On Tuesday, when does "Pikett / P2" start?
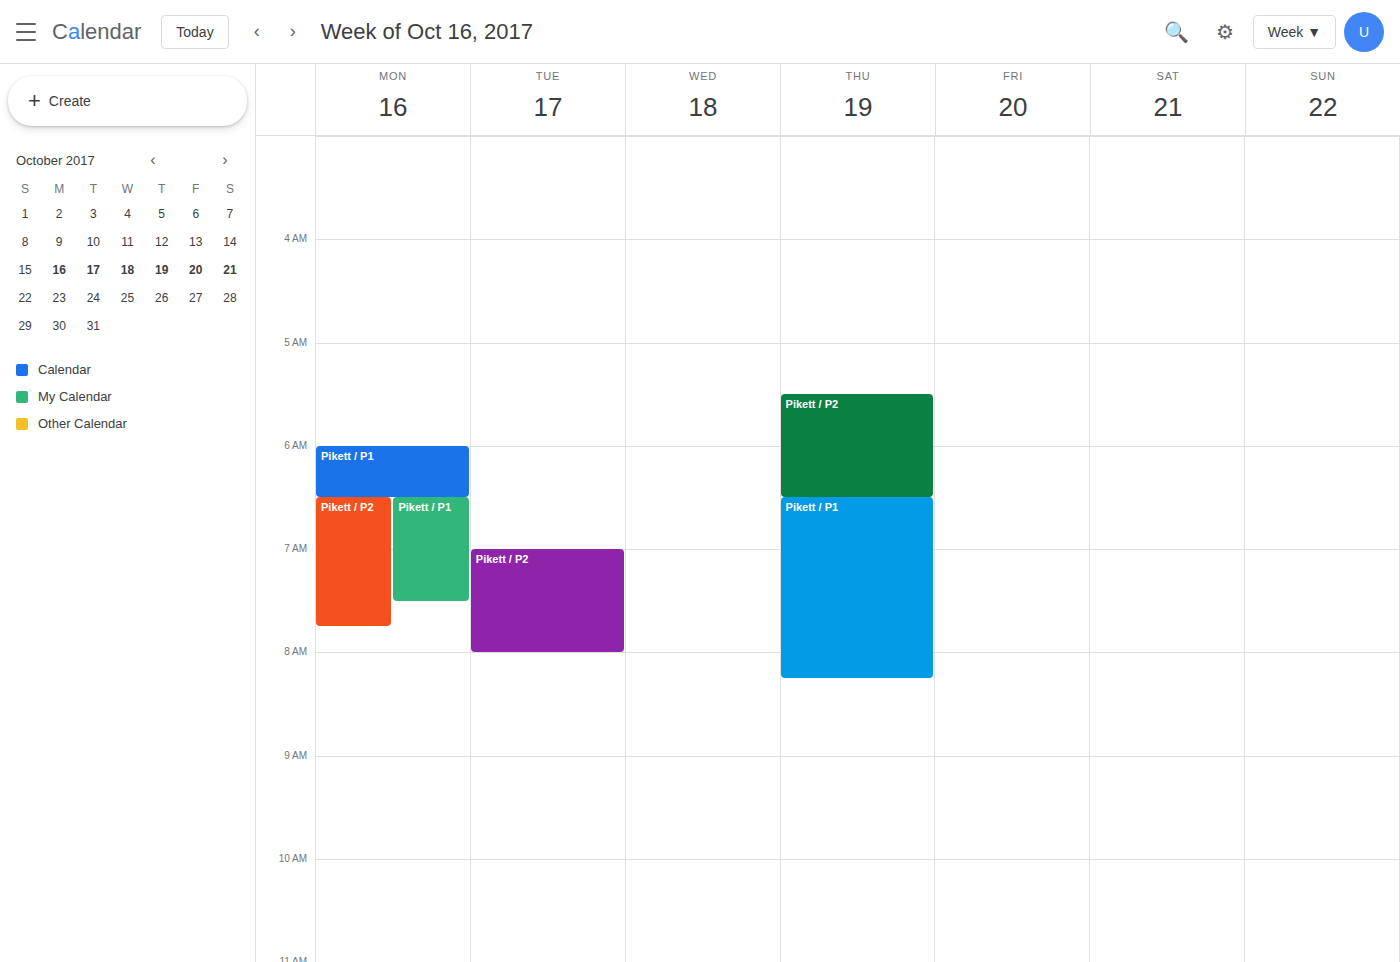
7:00 AM